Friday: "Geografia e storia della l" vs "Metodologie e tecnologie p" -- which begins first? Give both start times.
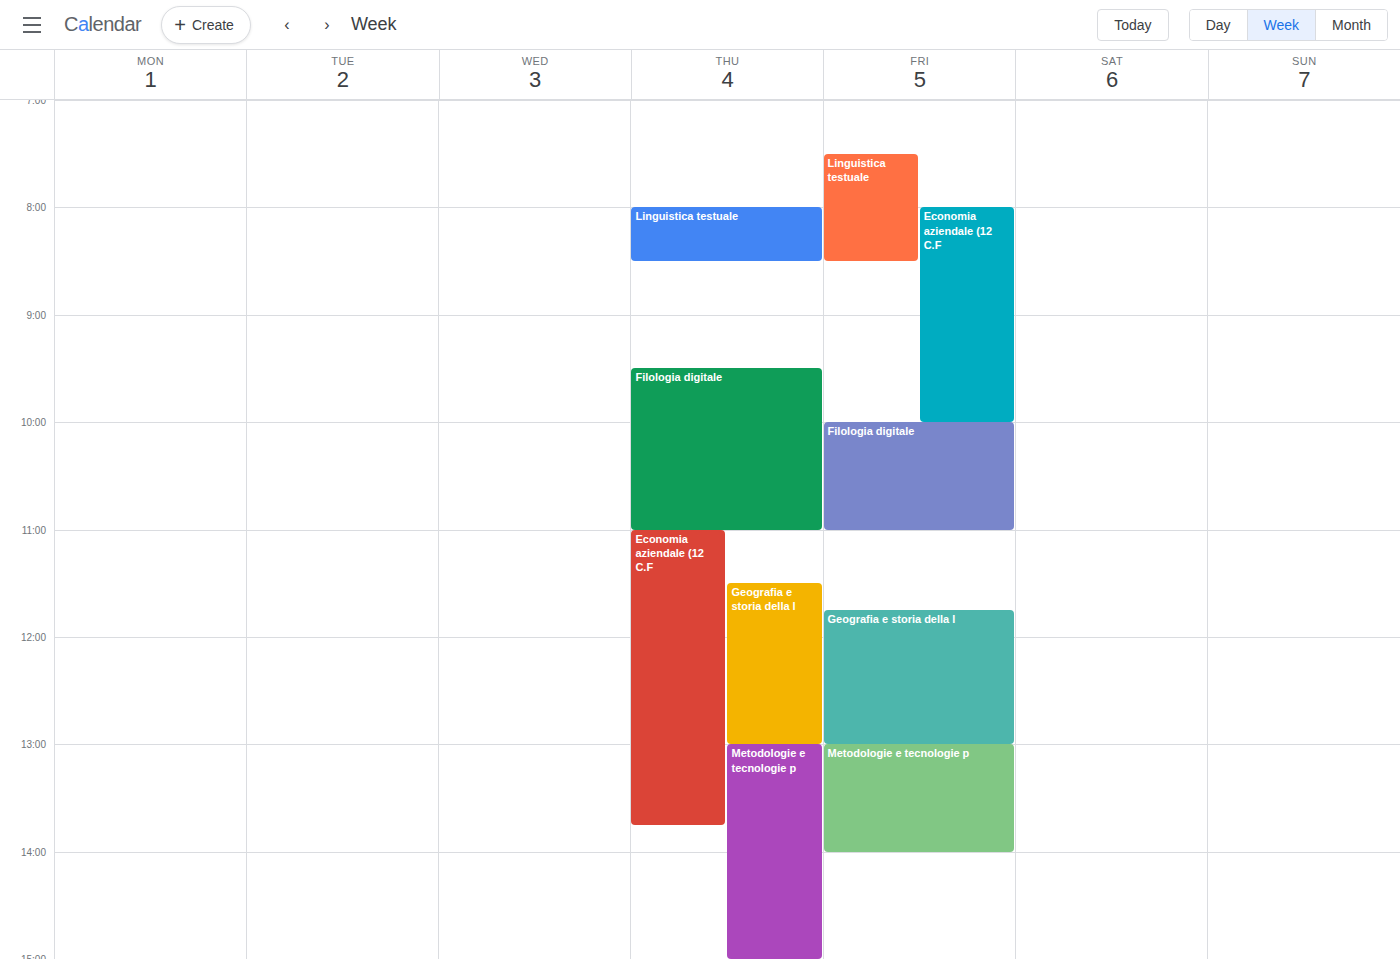
"Geografia e storia della l" 11:45 AM; "Metodologie e tecnologie p" 1:00 PM.